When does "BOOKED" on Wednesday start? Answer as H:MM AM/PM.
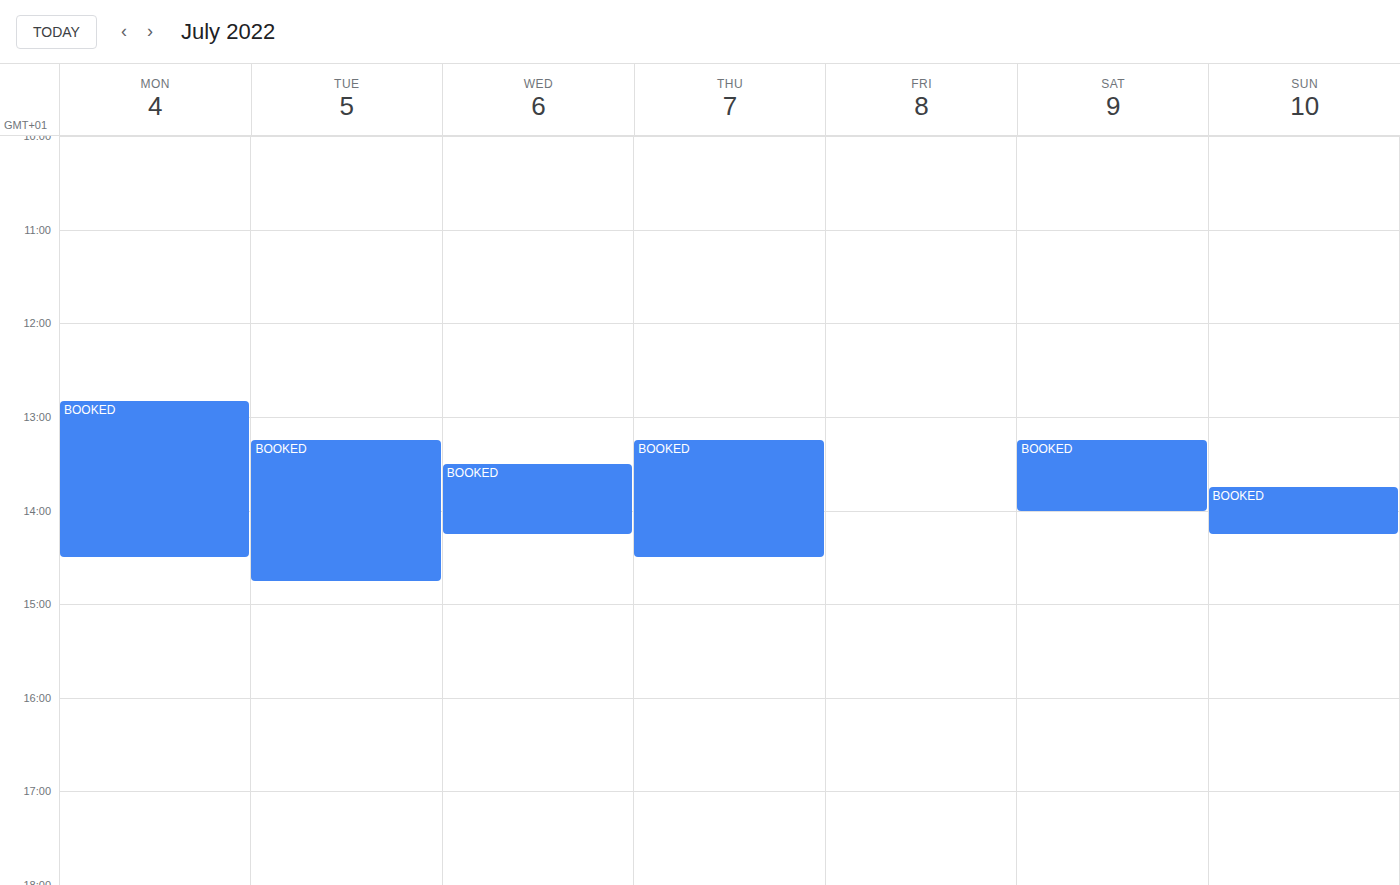
1:30 PM